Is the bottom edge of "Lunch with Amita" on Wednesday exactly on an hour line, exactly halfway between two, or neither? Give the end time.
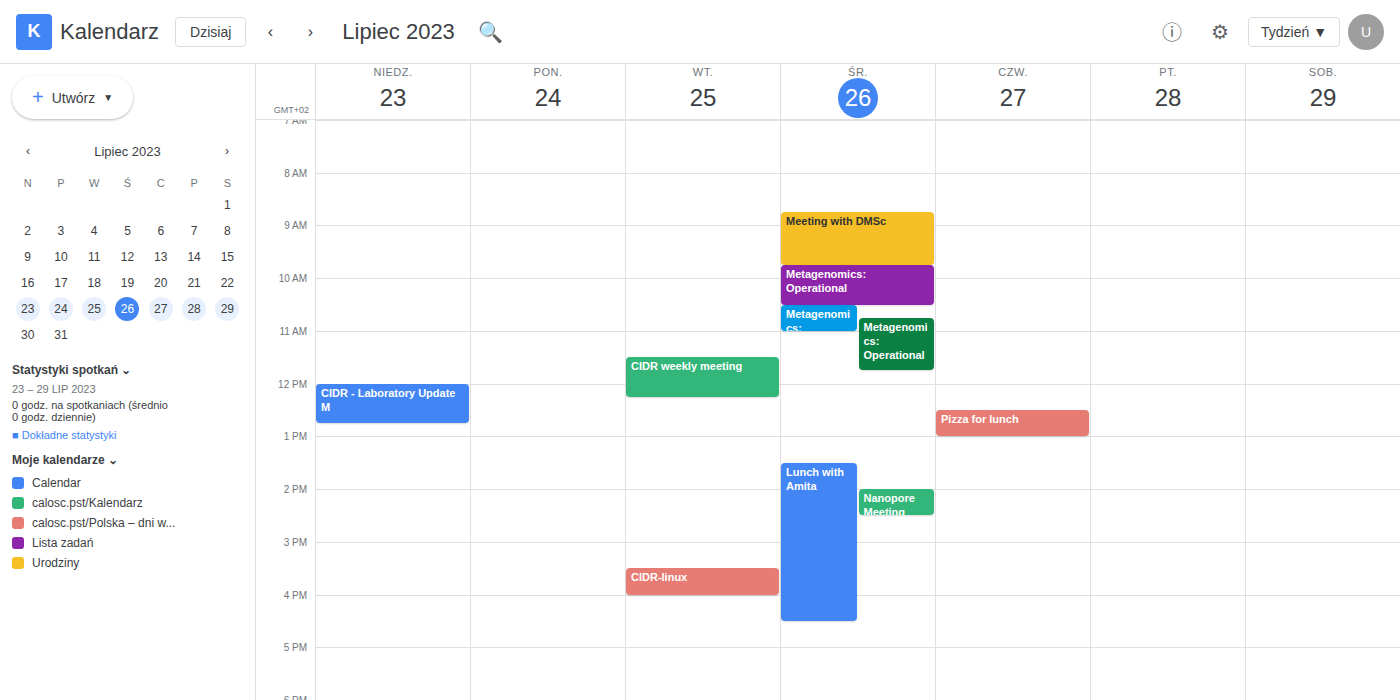
4:30 PM -- halfway between the 4 PM and 5 PM lines.